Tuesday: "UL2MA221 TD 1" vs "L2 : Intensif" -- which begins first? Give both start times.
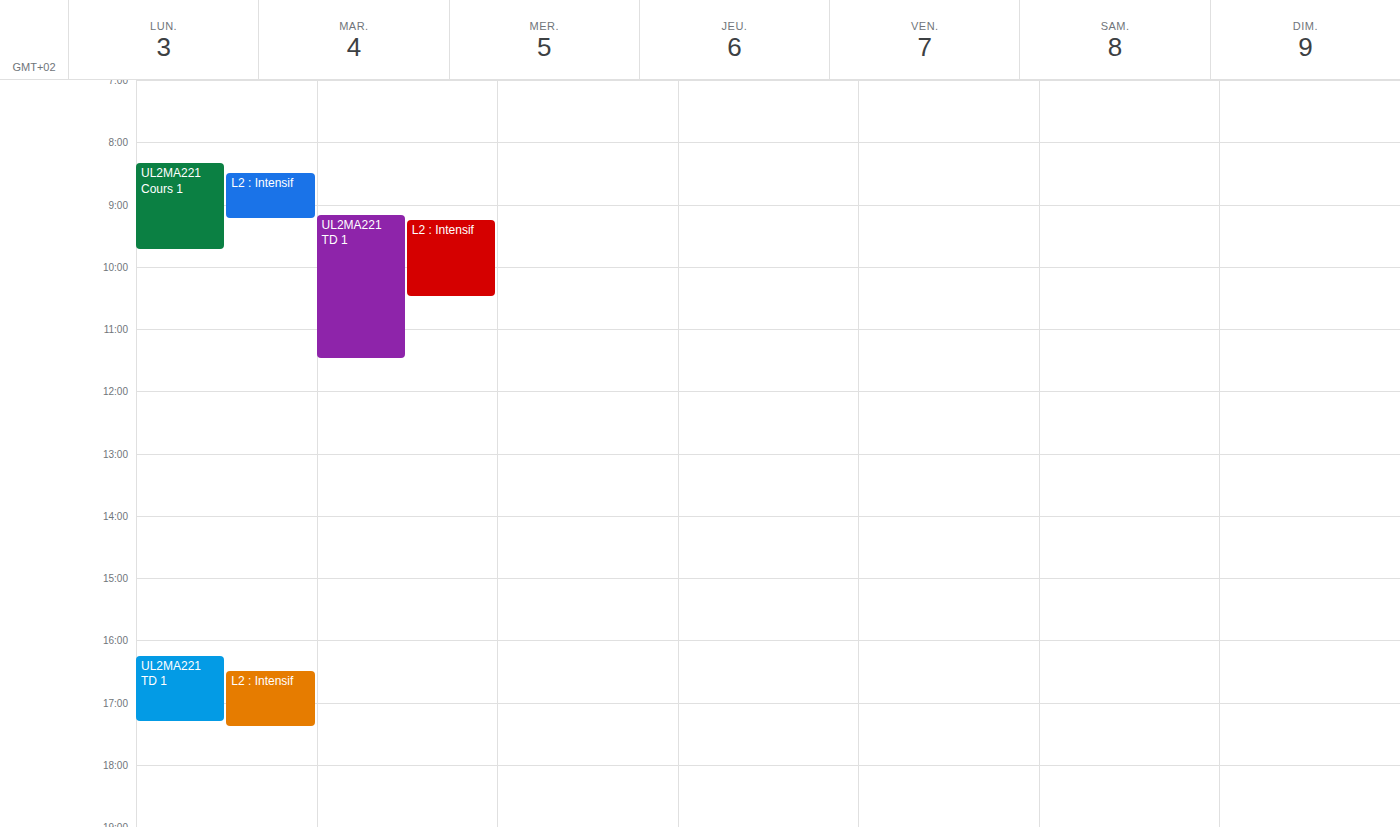
"UL2MA221 TD 1" 9:10 AM; "L2 : Intensif" 9:15 AM.